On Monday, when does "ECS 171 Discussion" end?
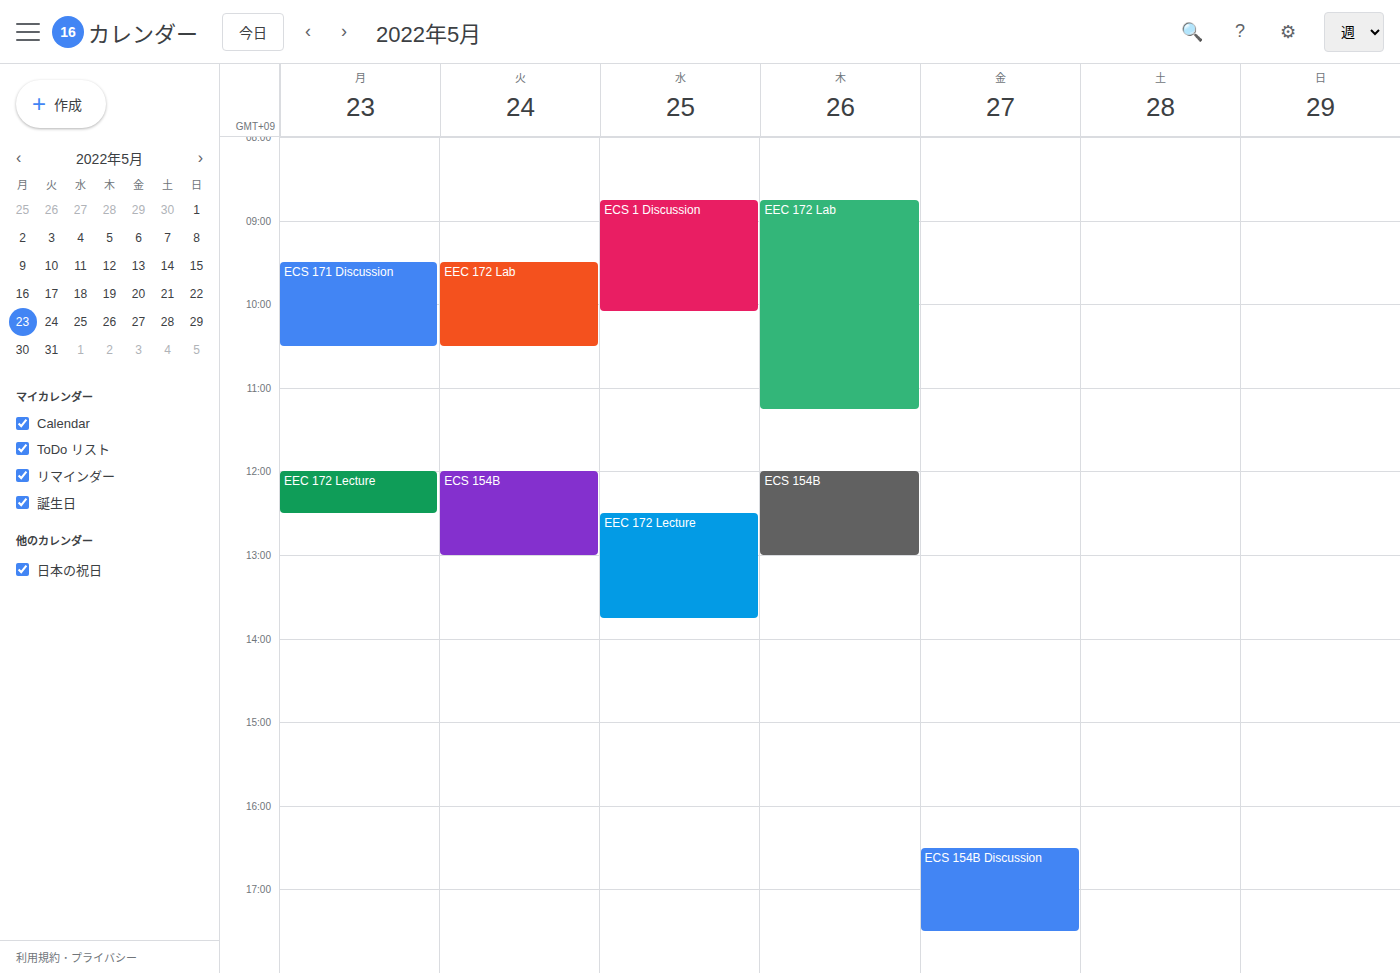
10:30 AM